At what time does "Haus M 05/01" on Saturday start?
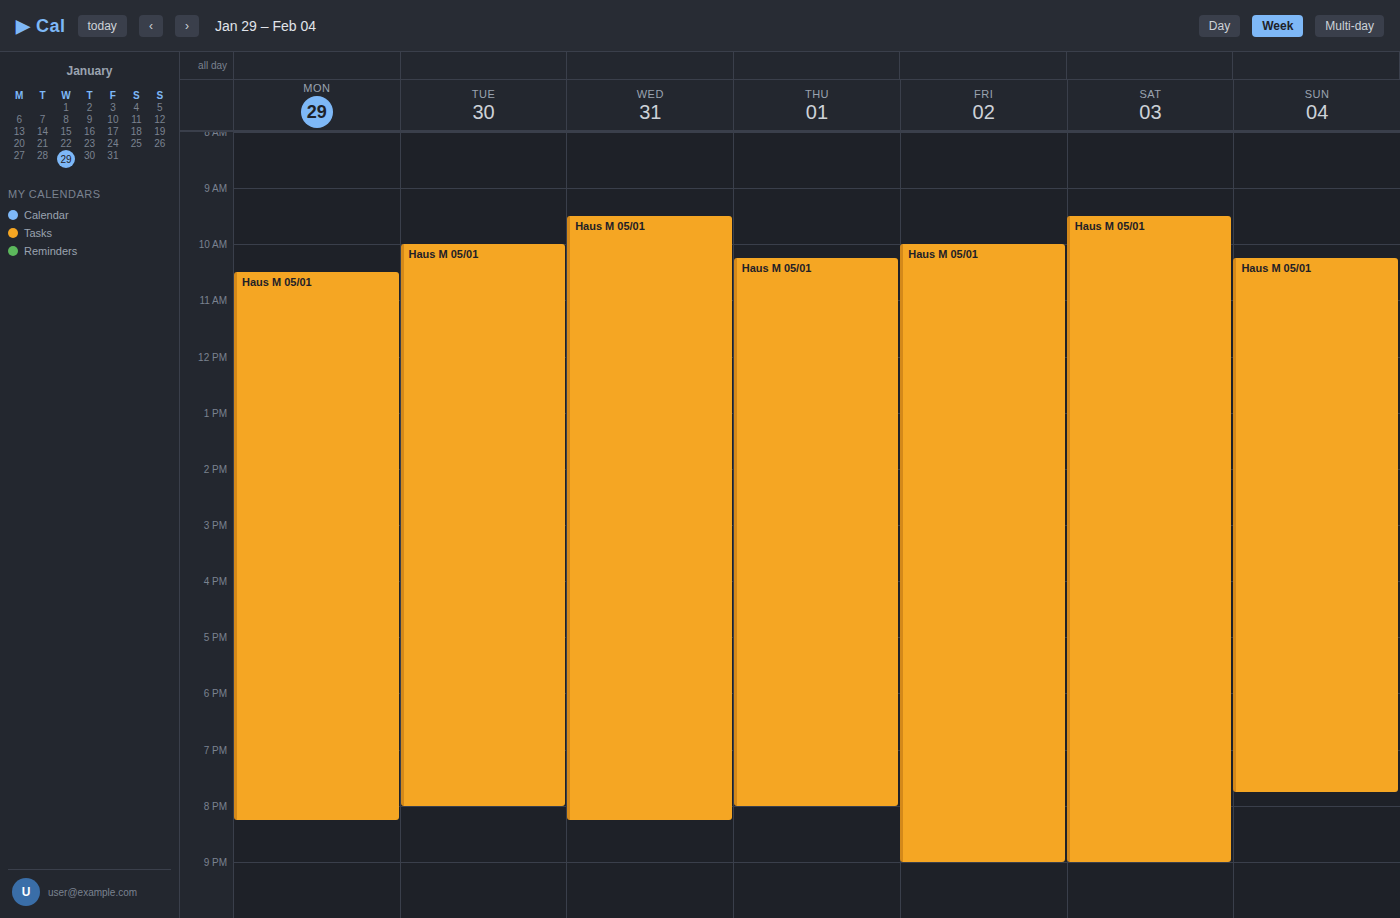
9:30 AM